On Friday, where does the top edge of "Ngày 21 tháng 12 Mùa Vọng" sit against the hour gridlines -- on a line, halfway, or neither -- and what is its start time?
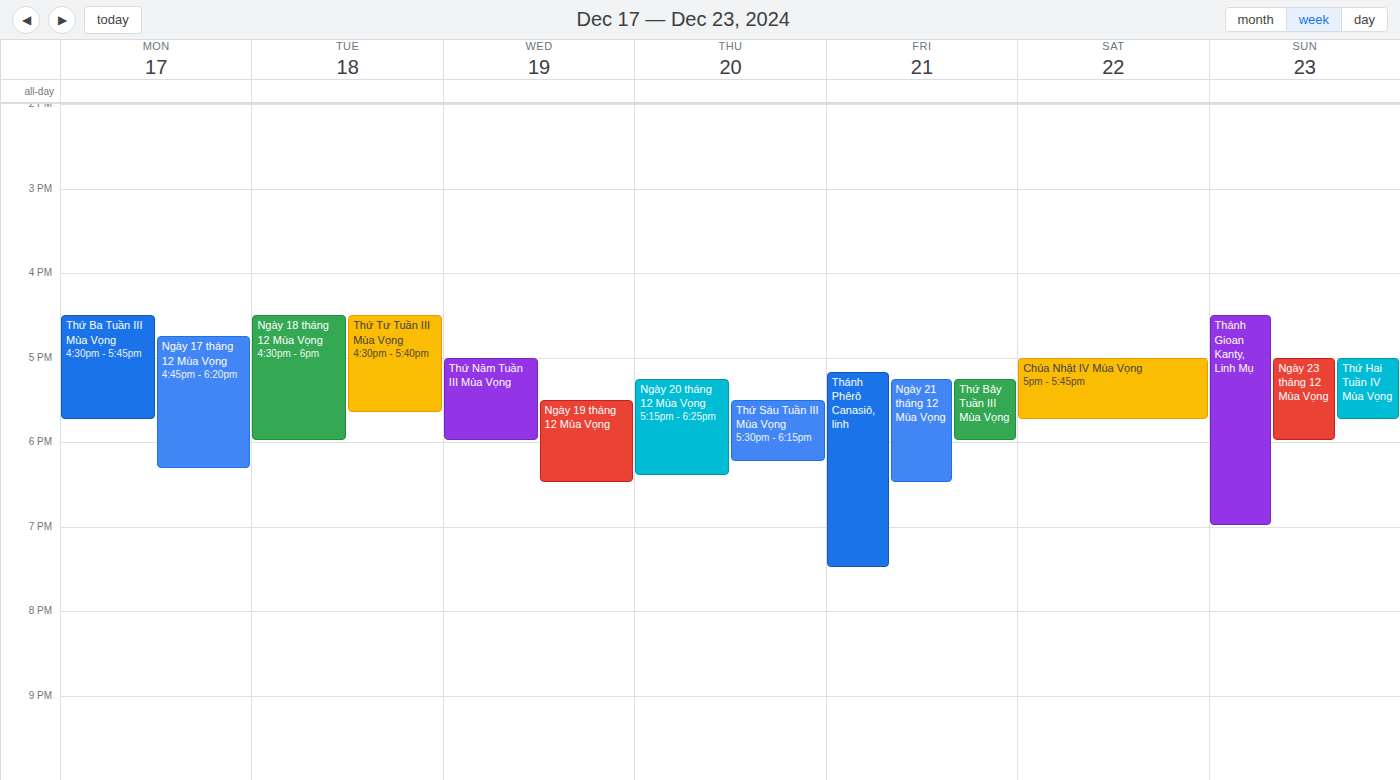
5:15 PM -- neither: a quarter of the way from the 5 PM line to the 6 PM line.